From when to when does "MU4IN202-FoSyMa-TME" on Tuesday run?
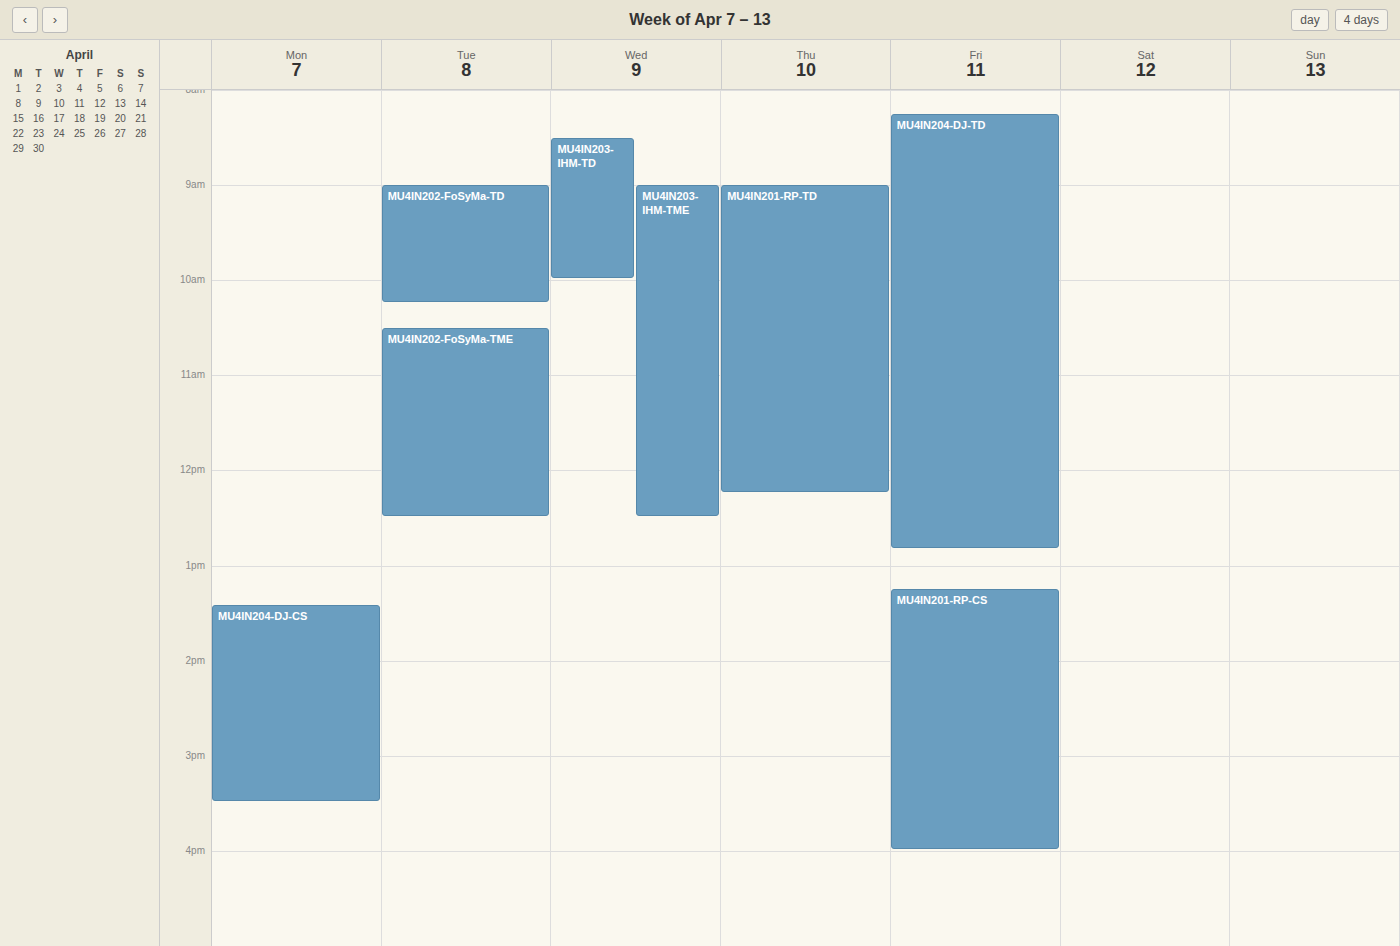
10:30 AM to 12:30 PM